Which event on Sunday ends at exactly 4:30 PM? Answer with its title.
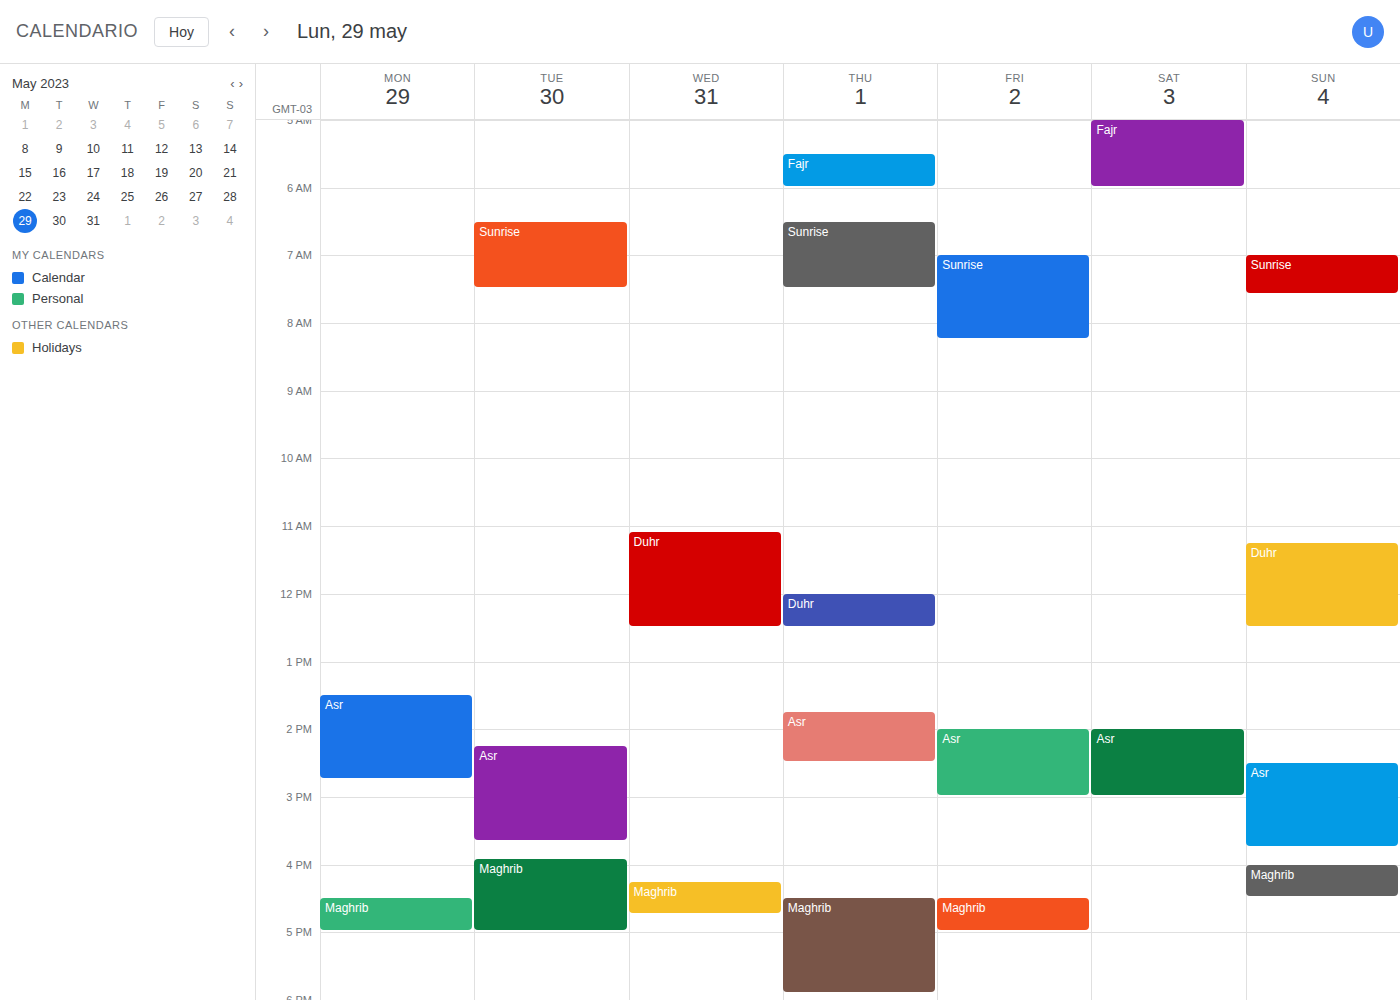
"Maghrib"